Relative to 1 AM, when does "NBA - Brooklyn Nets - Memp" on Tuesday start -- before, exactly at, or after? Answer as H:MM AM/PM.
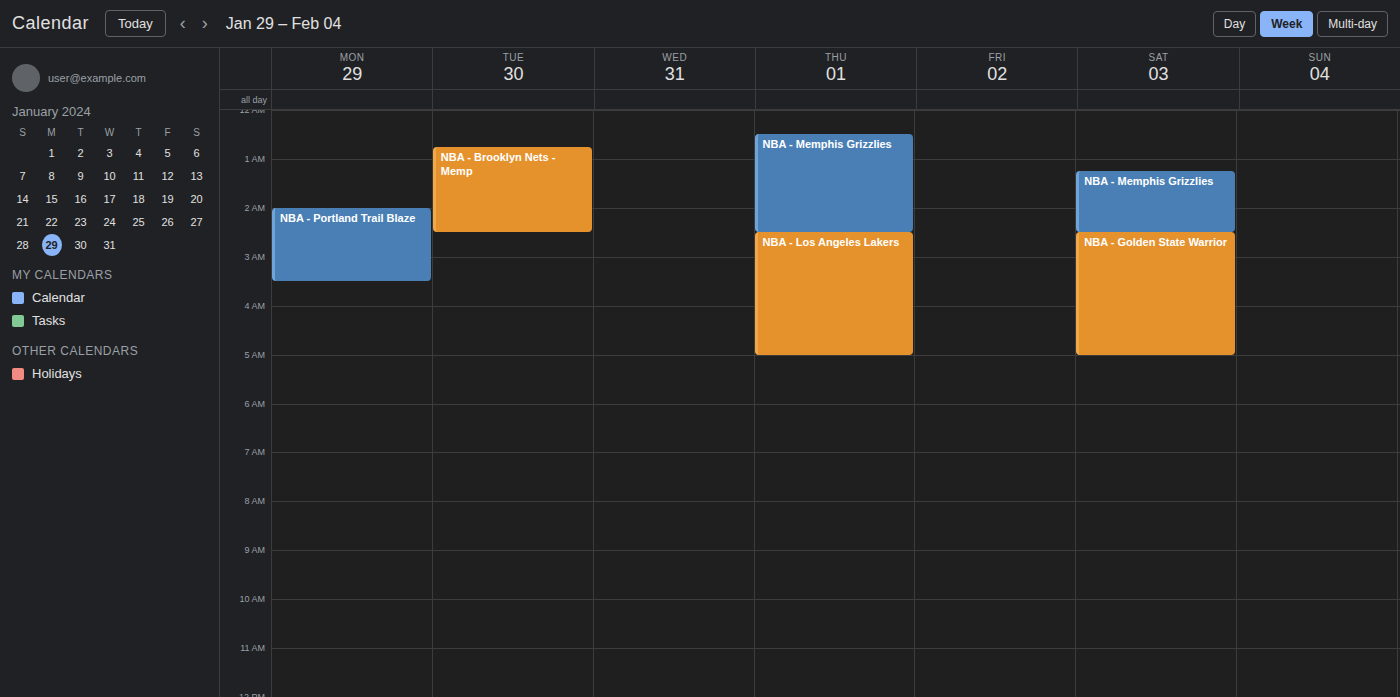
12:45 AM -- before 1 AM, 15 minutes above the 1 AM line.